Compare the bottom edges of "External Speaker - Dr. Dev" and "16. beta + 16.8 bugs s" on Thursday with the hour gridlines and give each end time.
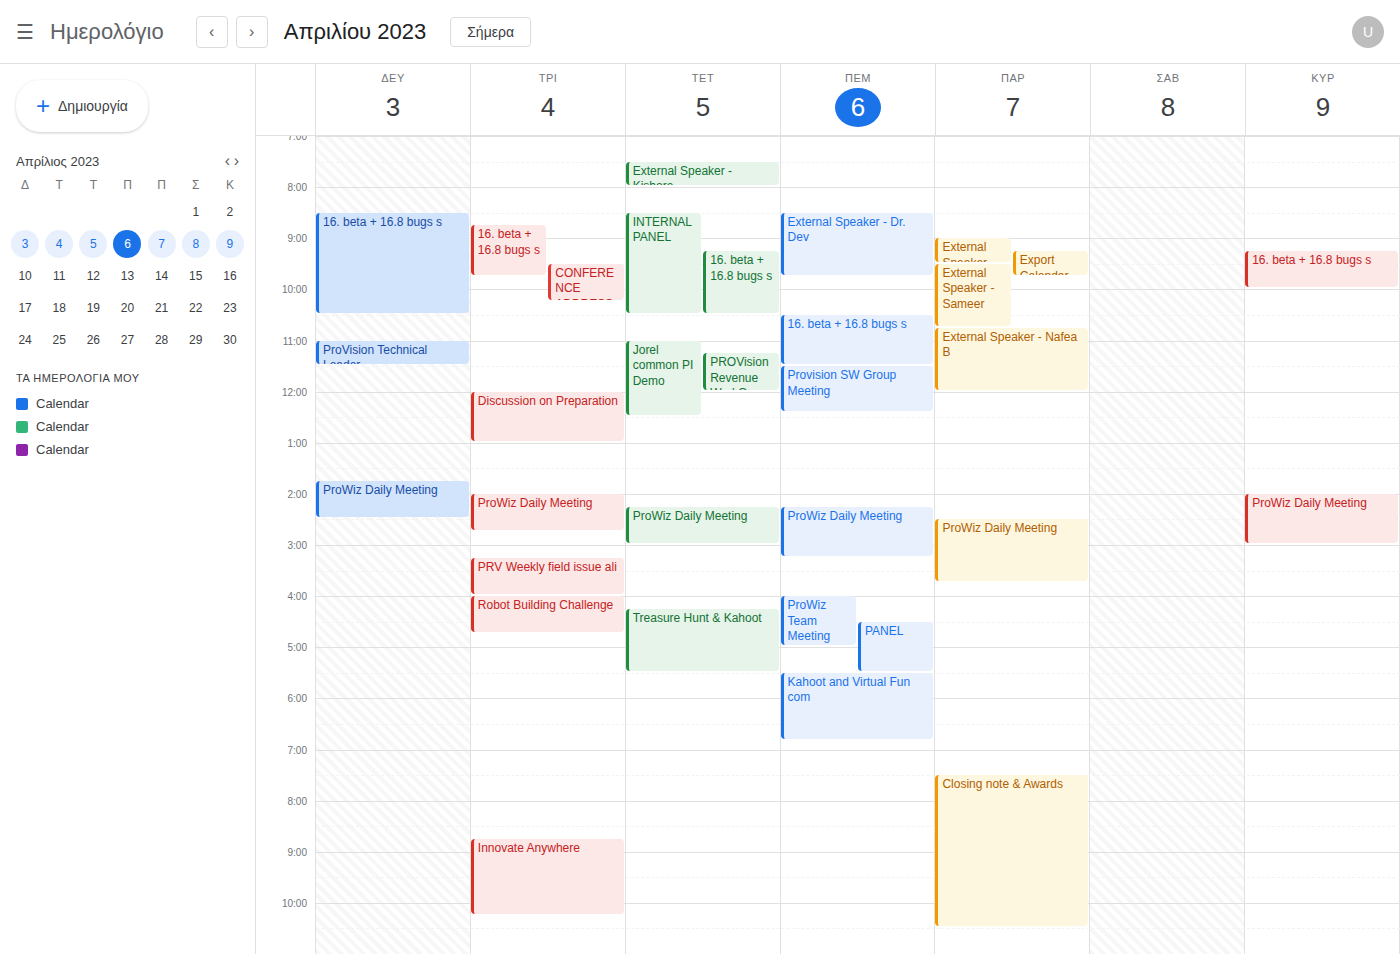
"External Speaker - Dr. Dev": 9:45 AM, neither: three quarters of the way from the 9 AM line to the 10 AM line. "16. beta + 16.8 bugs s": 11:30 AM, halfway between the 11 AM and 12 PM lines.